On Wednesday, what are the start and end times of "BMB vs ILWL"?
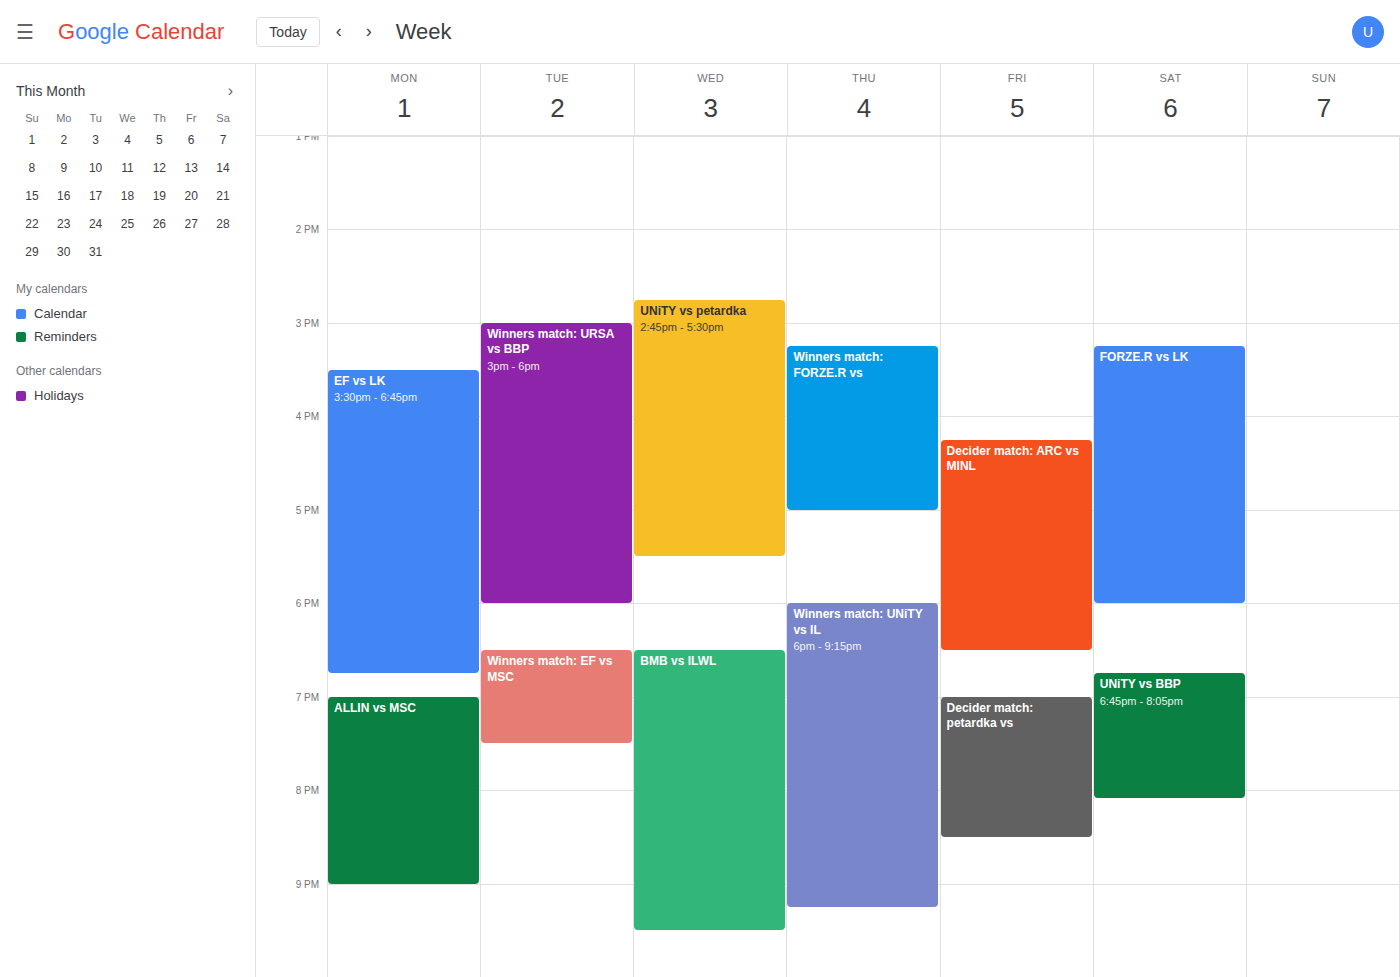
6:30 PM to 9:30 PM